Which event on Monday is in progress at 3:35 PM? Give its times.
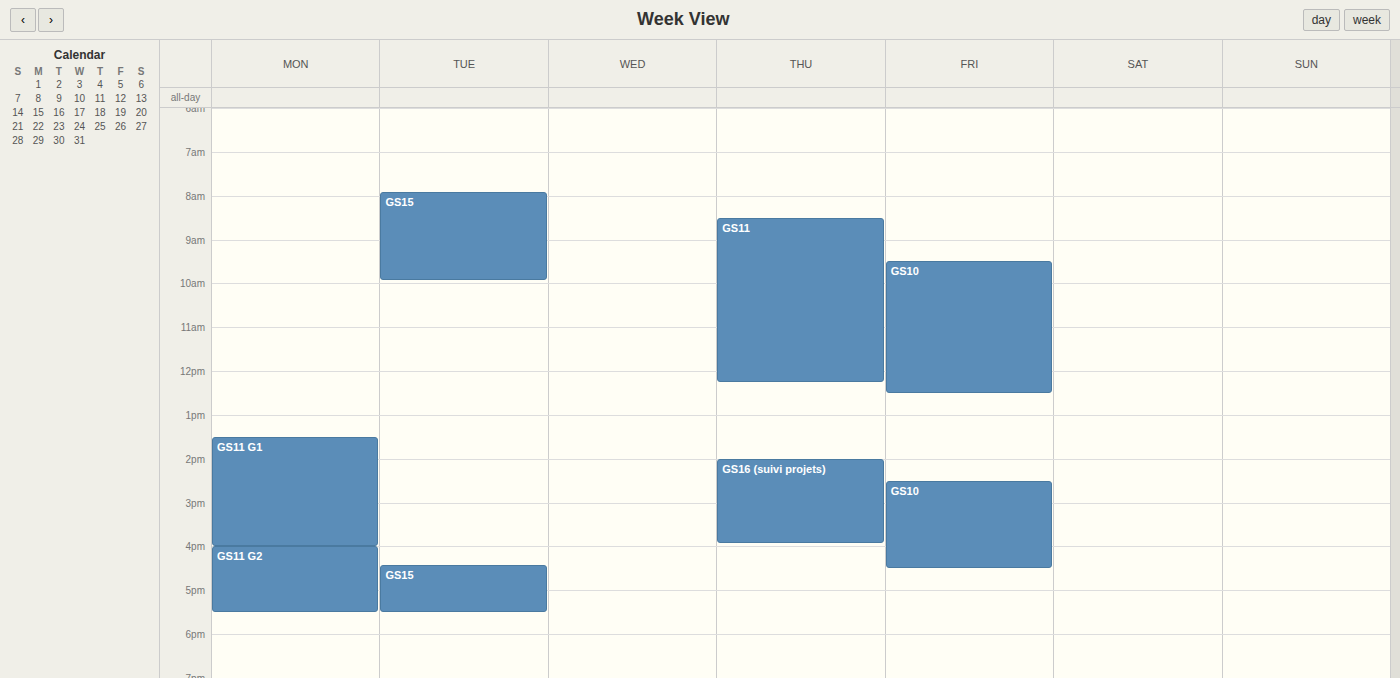
"GS11 G1", 1:30 PM to 4:00 PM